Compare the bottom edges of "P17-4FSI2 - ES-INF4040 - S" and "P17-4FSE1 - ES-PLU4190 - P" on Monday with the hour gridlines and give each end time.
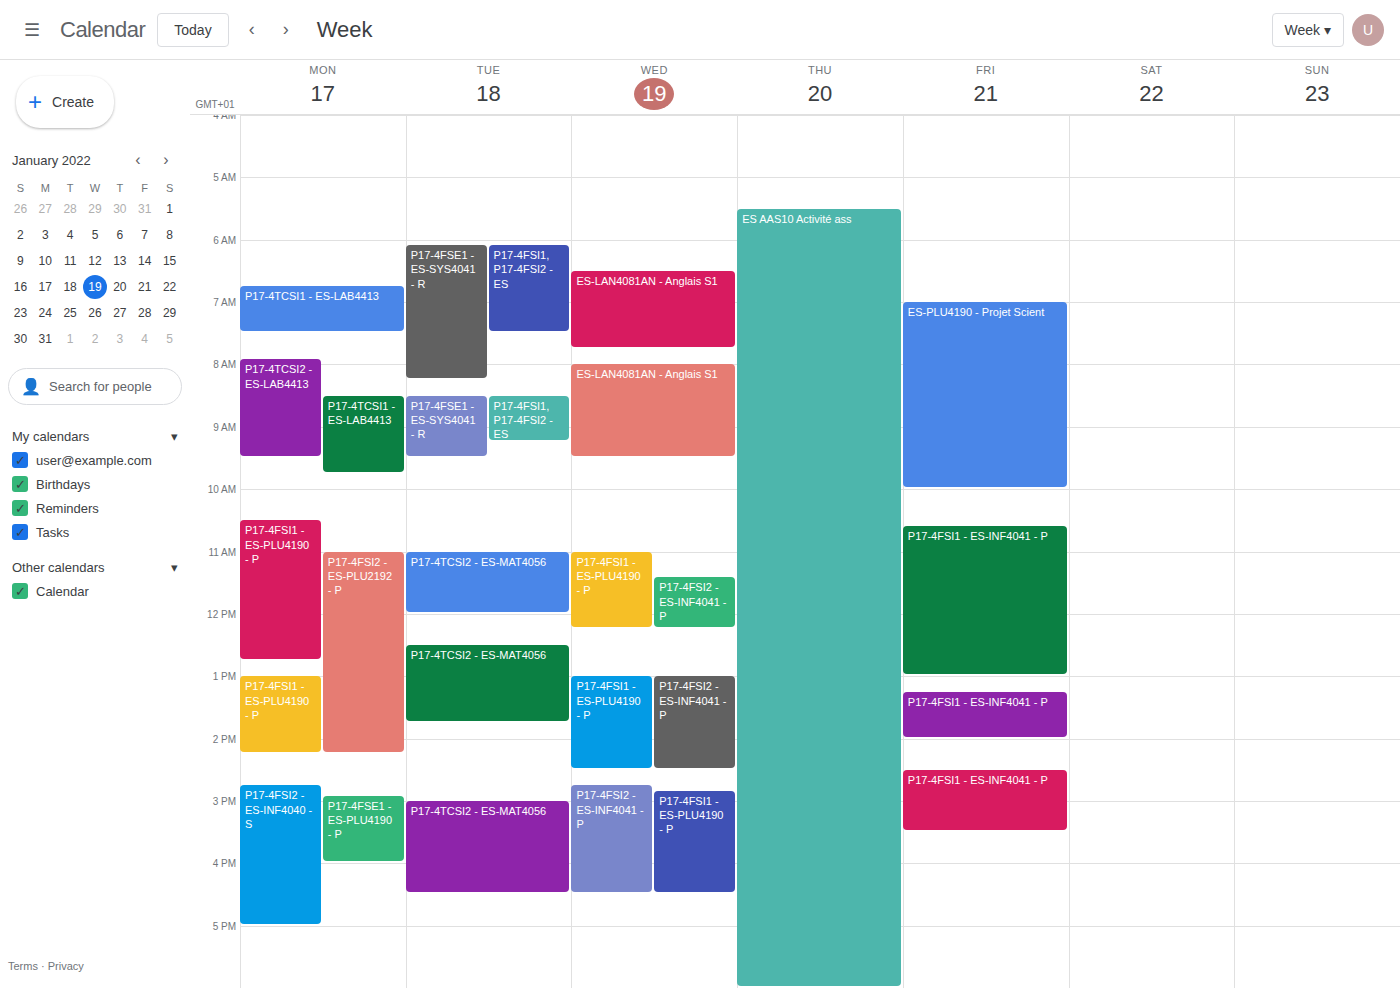
"P17-4FSI2 - ES-INF4040 - S": 5:00 PM, exactly on the 5 PM line. "P17-4FSE1 - ES-PLU4190 - P": 4:00 PM, exactly on the 4 PM line.